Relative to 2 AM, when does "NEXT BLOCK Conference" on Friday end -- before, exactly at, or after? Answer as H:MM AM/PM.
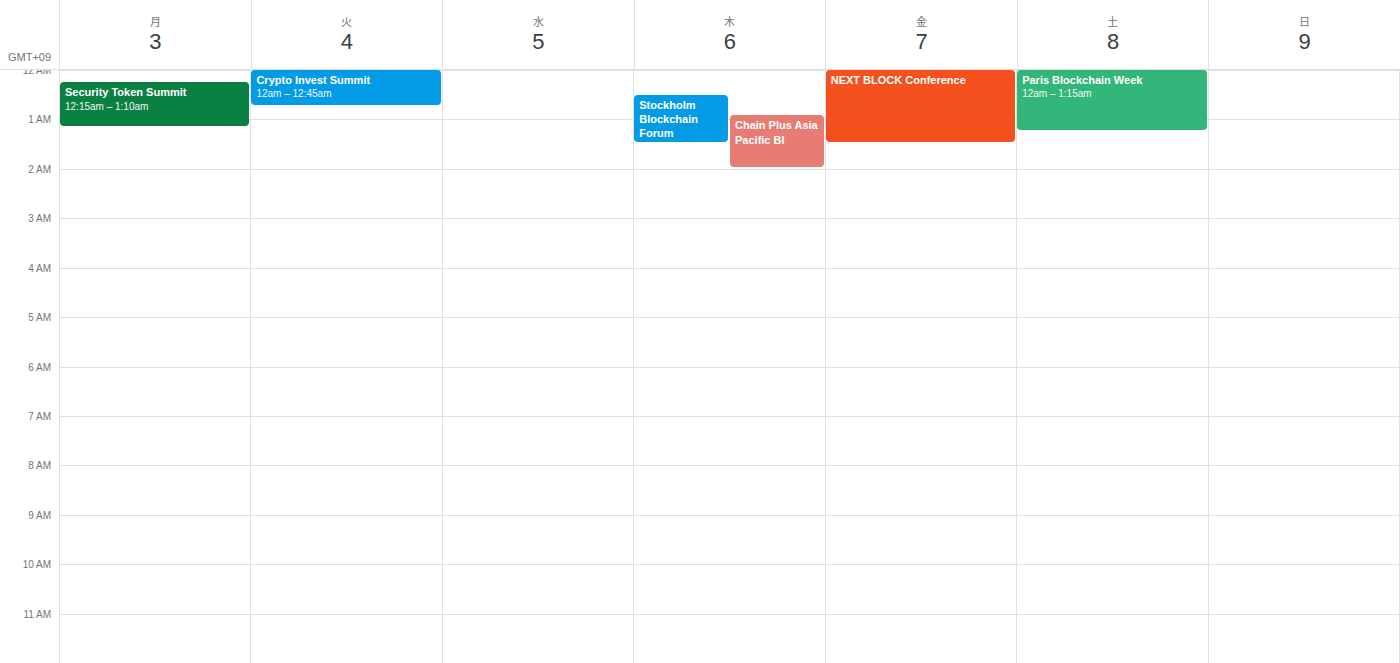
1:30 AM -- before 2 AM, 30 minutes above the 2 AM line.